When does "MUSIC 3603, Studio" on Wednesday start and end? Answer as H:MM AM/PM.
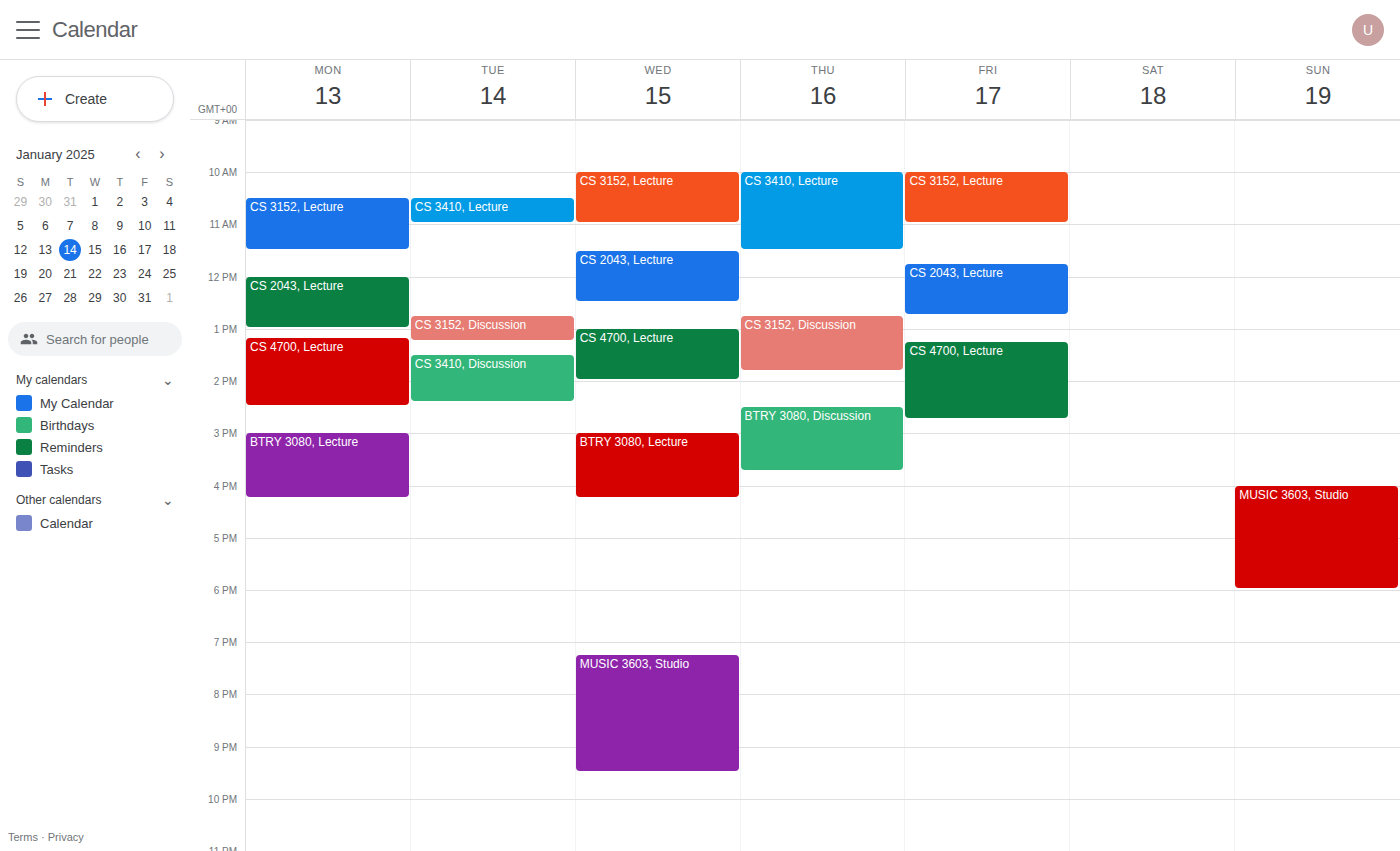
7:15 PM to 9:30 PM